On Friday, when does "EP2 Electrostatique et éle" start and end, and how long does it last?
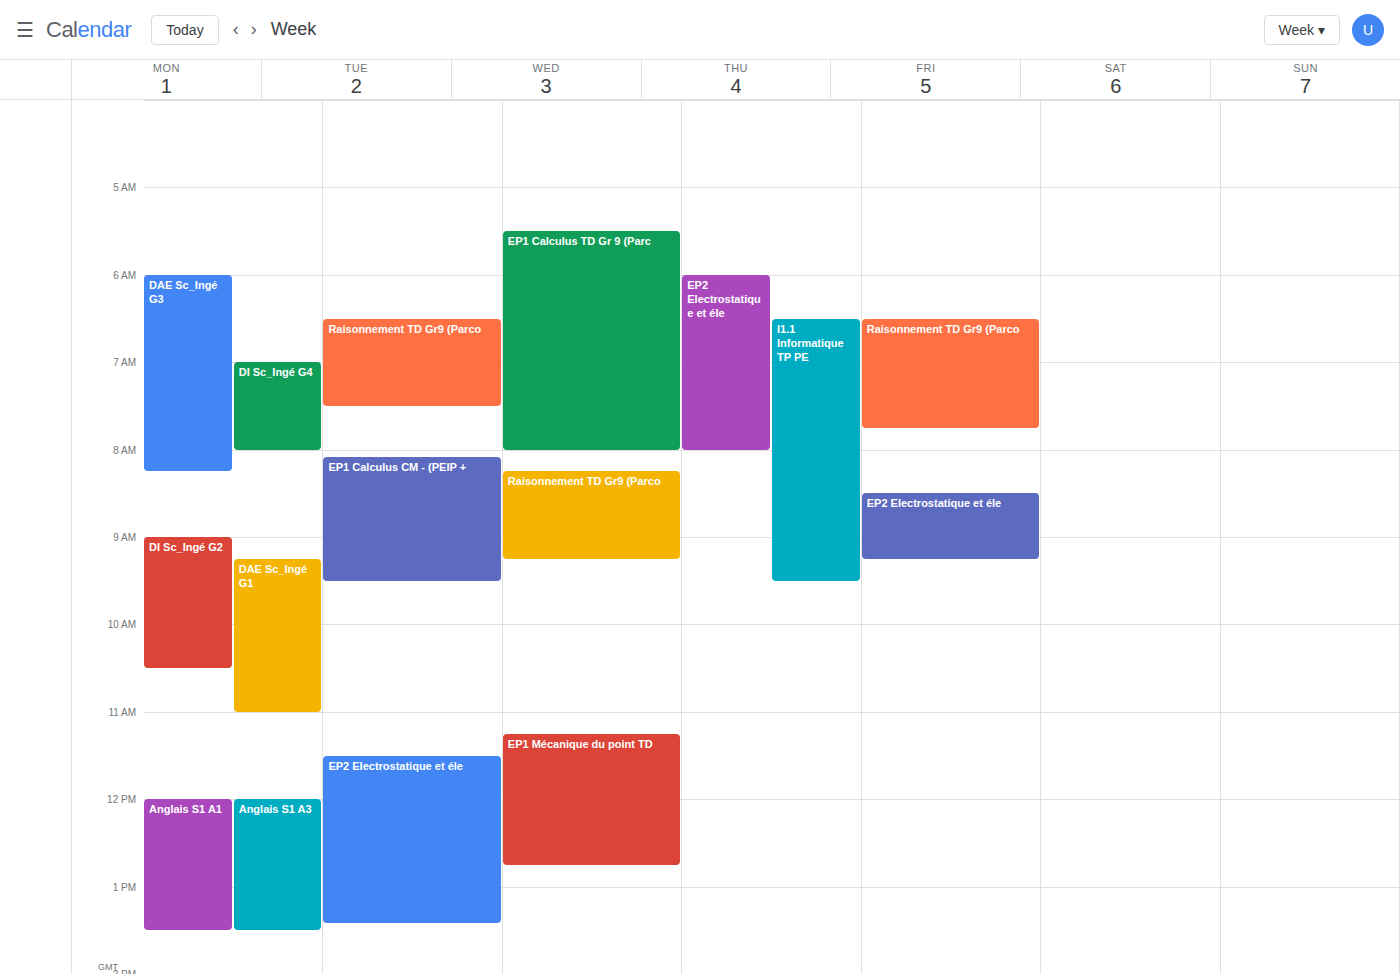
8:30 AM to 9:15 AM, 45 minutes